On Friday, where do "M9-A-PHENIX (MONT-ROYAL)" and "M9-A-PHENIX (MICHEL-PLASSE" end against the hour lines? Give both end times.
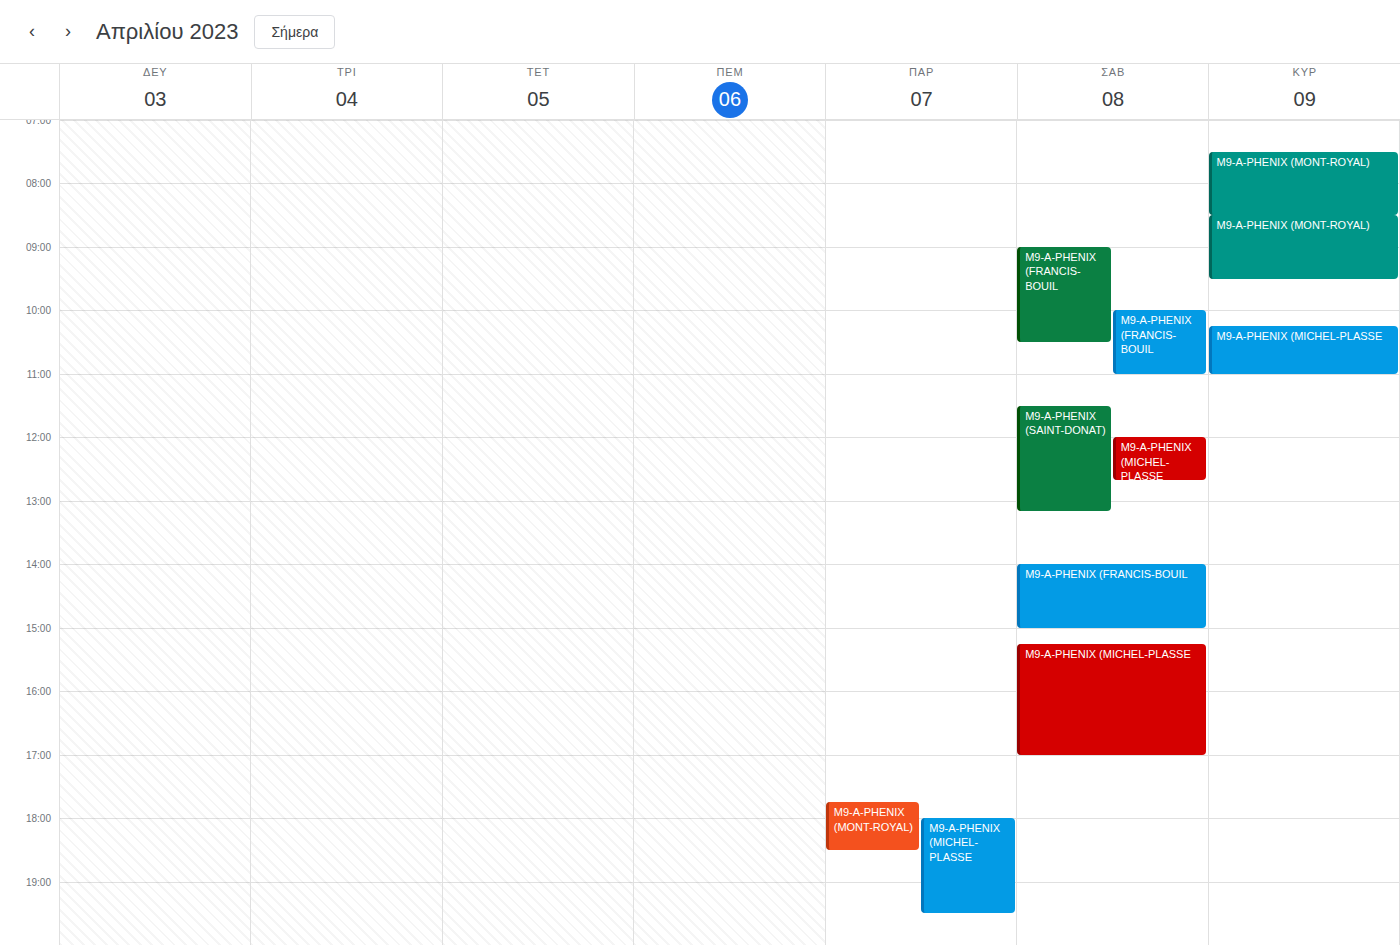
"M9-A-PHENIX (MONT-ROYAL)": 18:30, halfway between the 18:00 and 19:00 lines. "M9-A-PHENIX (MICHEL-PLASSE": 19:30, halfway between the 19:00 and 20:00 lines.